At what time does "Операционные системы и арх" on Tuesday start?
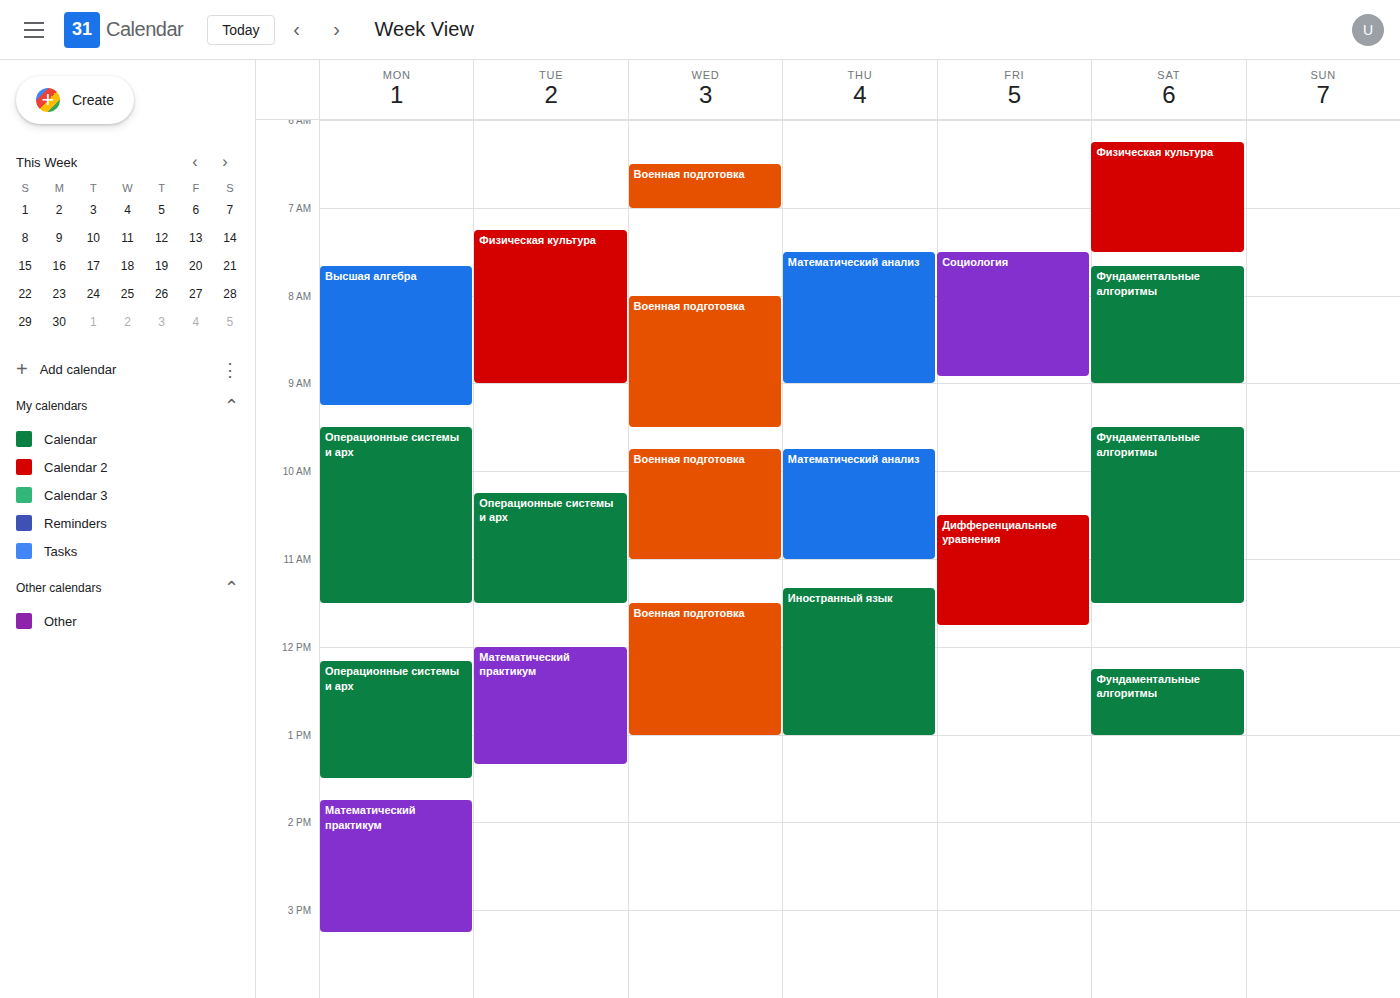
10:15 AM